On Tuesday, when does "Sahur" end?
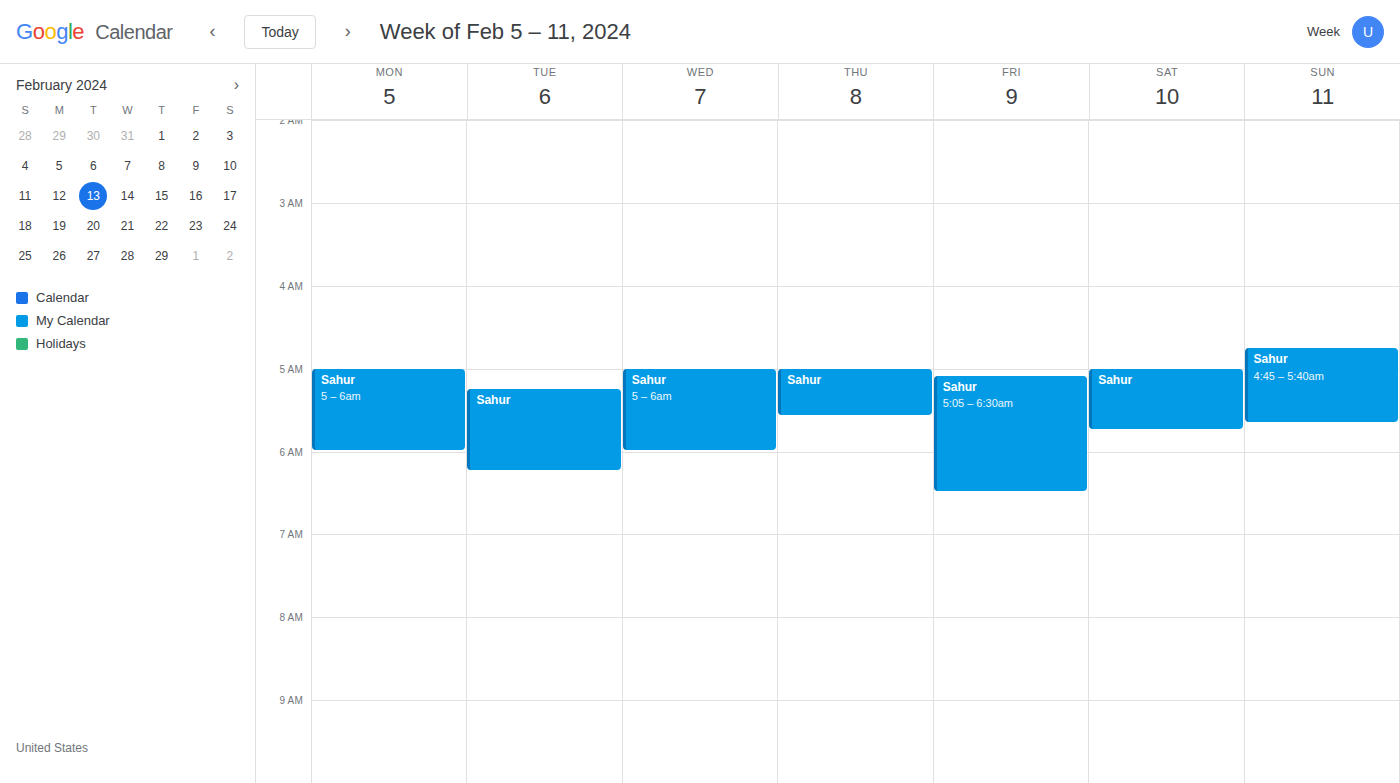
6:15 AM